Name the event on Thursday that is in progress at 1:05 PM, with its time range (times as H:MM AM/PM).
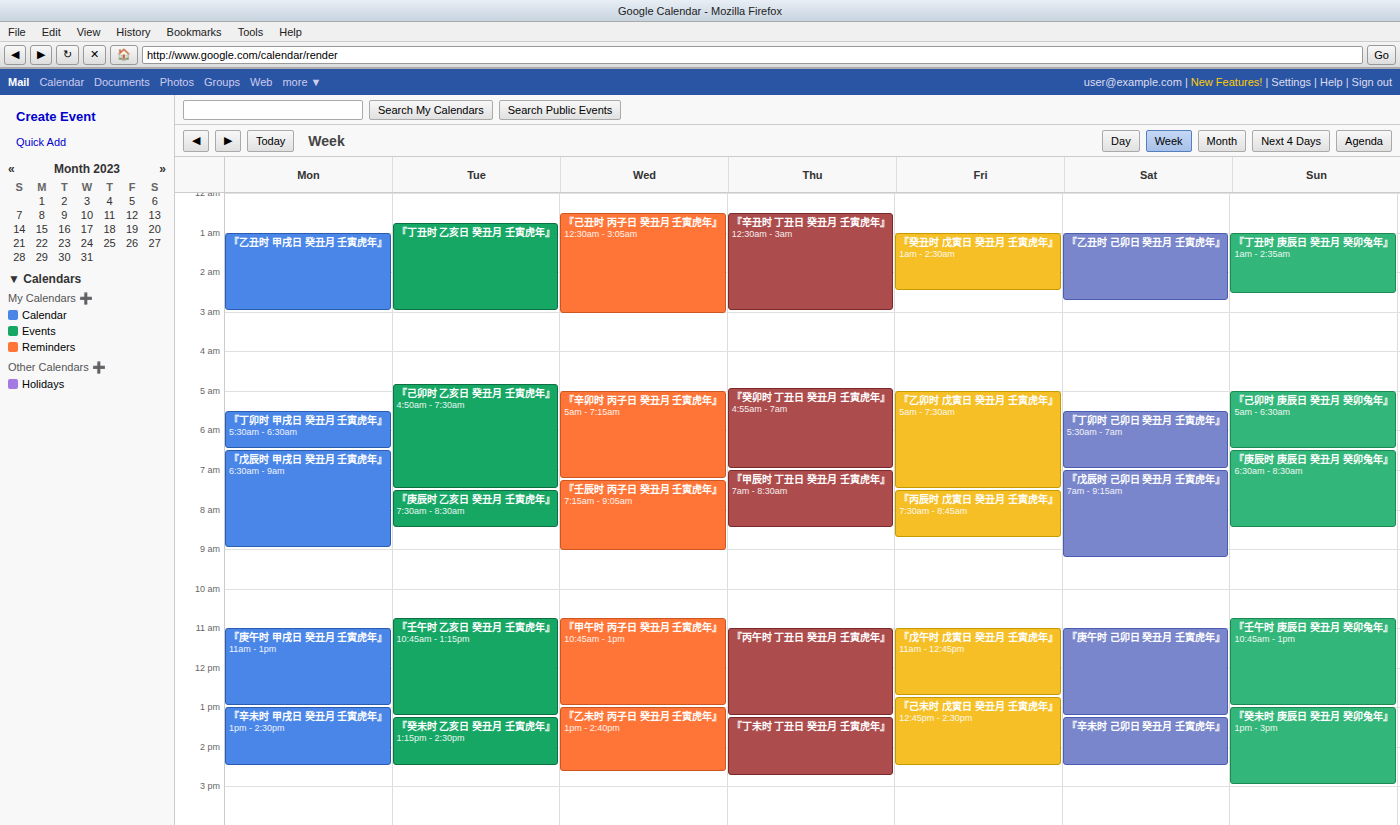
"『丙午时 丁丑日 癸丑月 壬寅虎年』", 11:00 AM to 1:15 PM